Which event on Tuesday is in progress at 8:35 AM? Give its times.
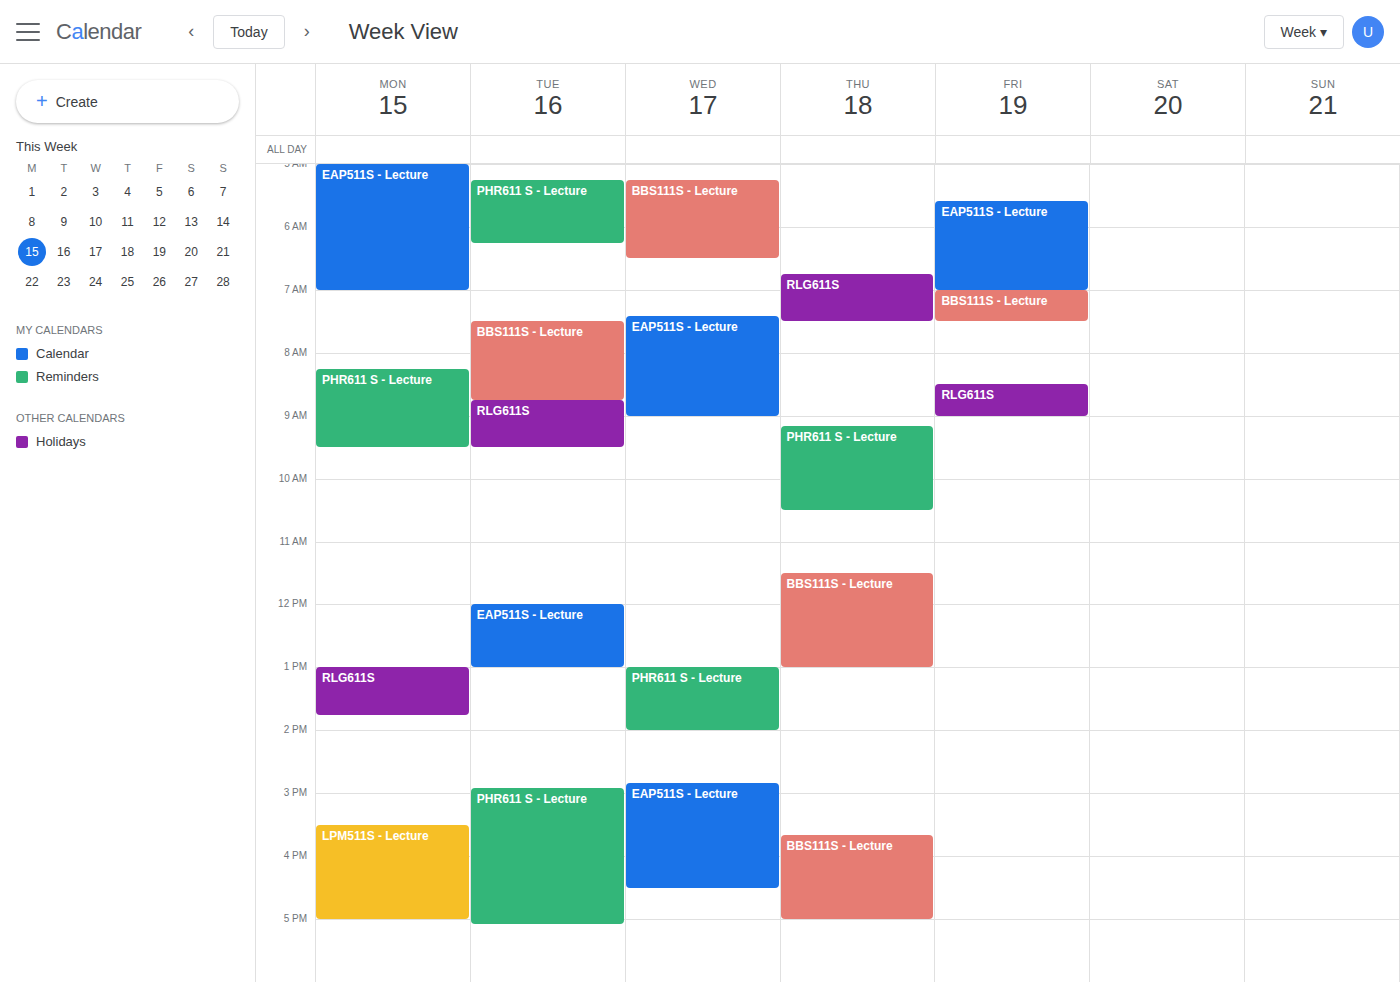
"BBS111S - Lecture", 7:30 AM to 8:45 AM